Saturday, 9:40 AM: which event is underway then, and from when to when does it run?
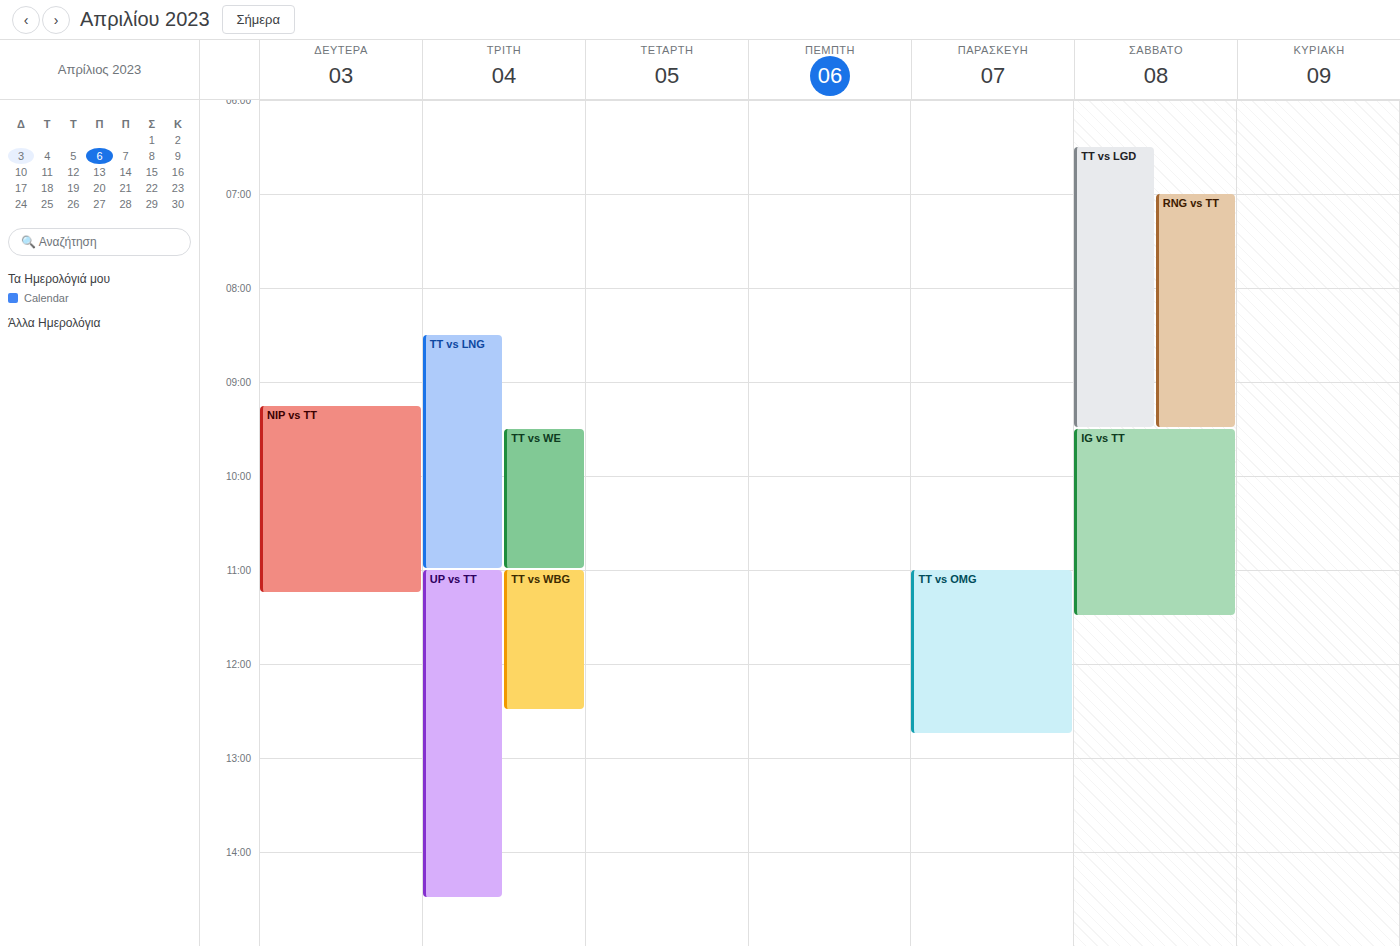
"IG vs TT", 9:30 AM to 11:30 AM